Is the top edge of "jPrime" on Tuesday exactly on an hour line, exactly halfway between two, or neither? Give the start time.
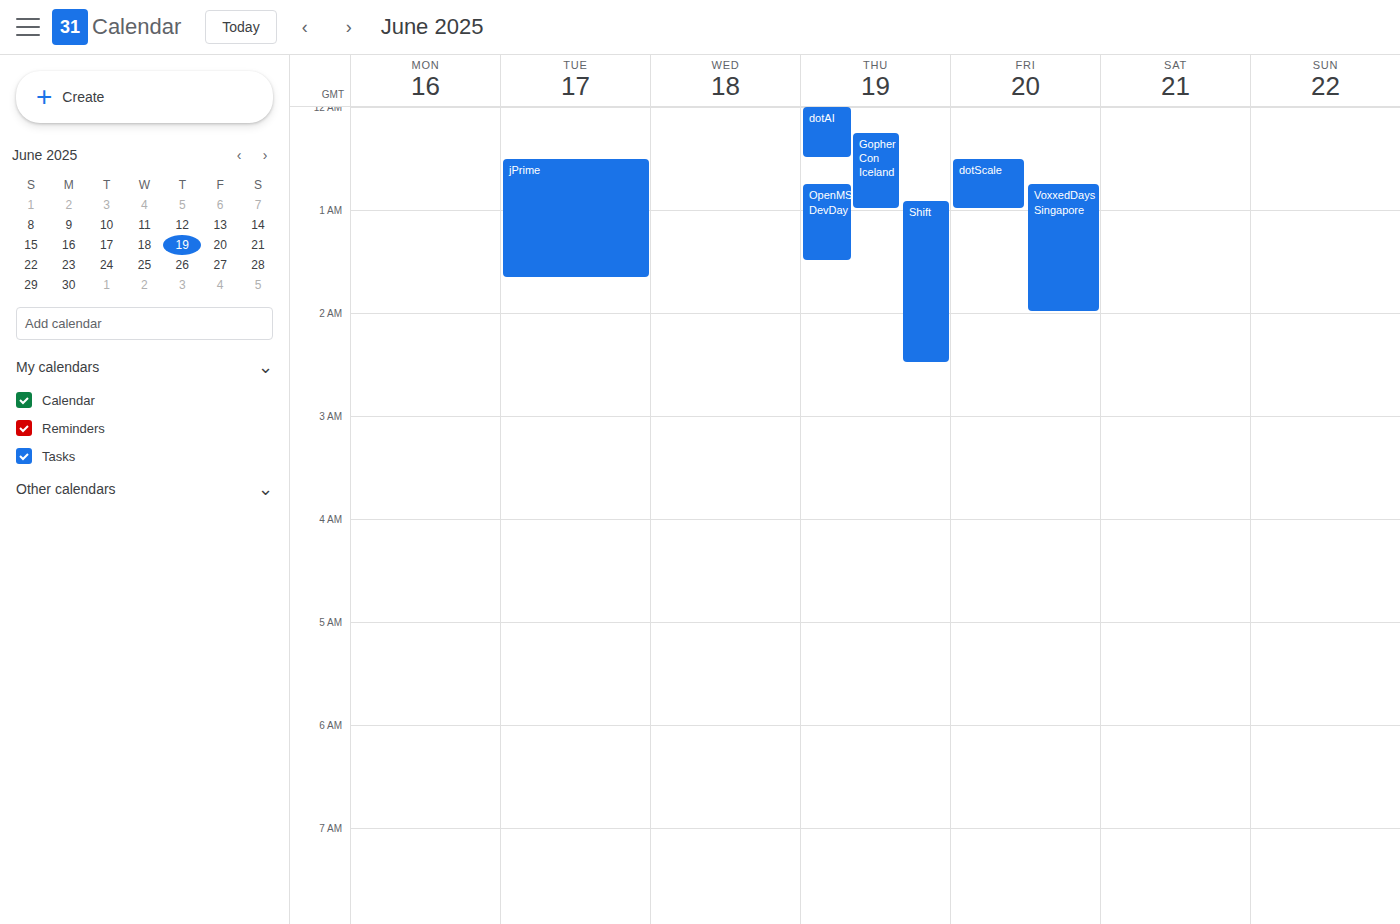
00:30 -- halfway between the 00:00 and 01:00 lines.